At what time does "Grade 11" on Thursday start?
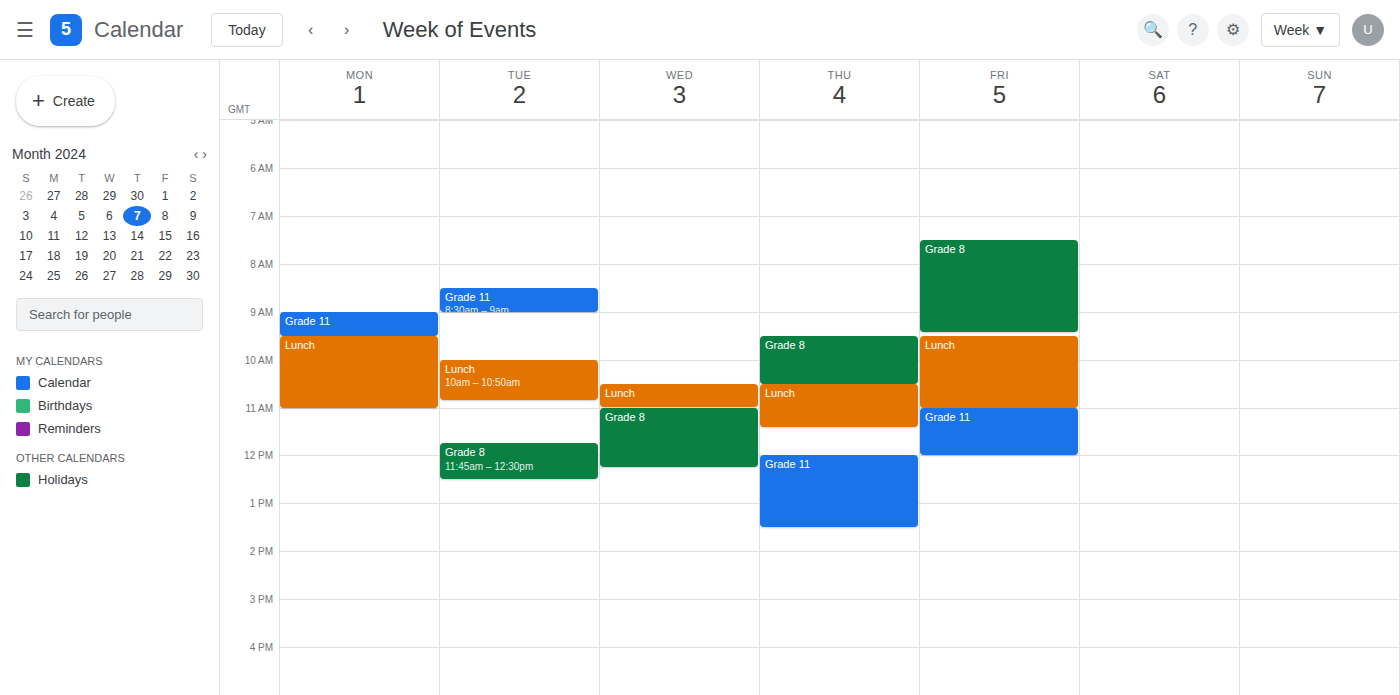
12:00 PM